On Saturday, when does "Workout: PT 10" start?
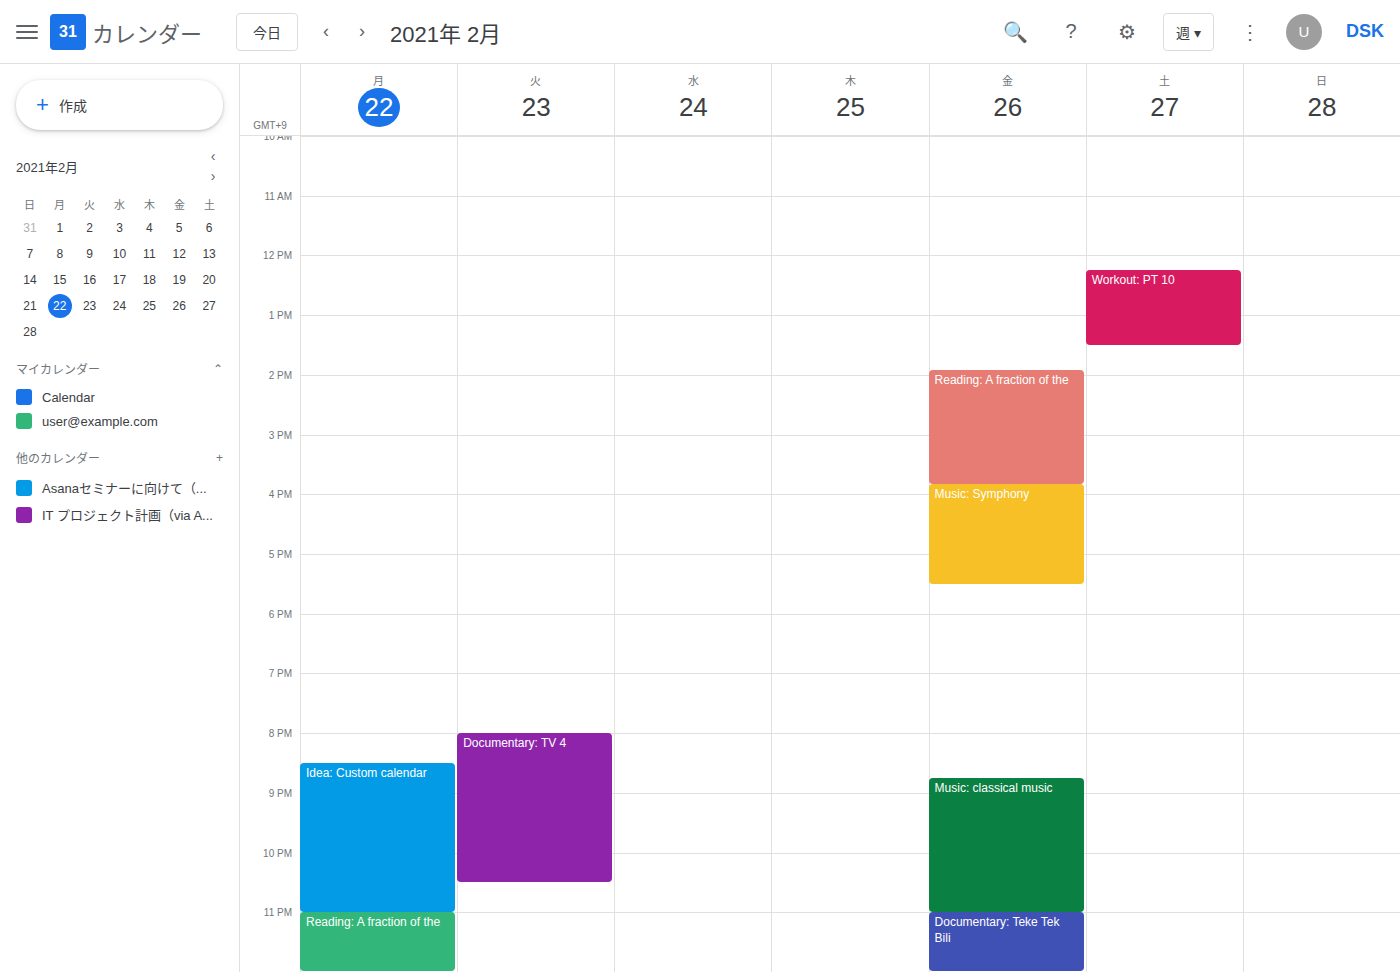
12:15 PM